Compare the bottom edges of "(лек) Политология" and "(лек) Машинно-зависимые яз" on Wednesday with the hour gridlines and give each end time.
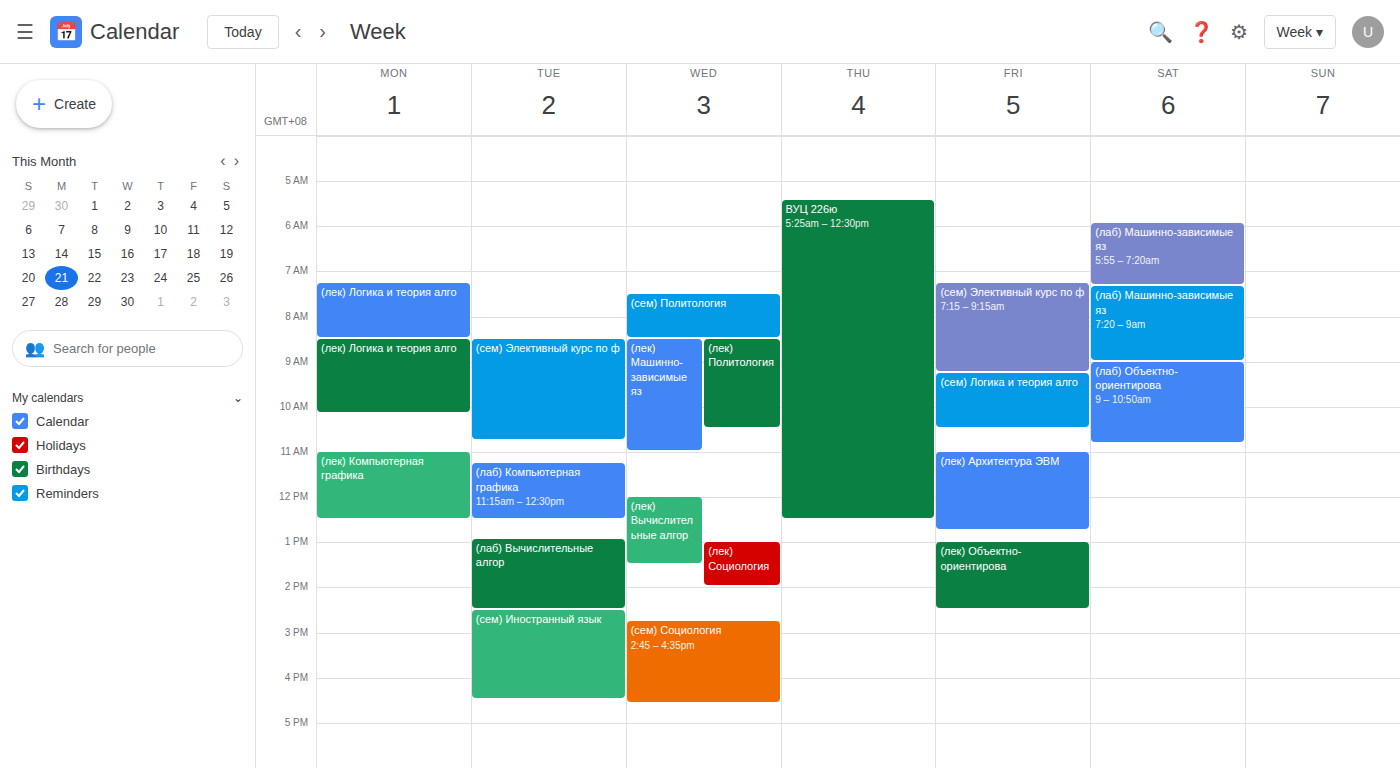
"(лек) Политология": 10:30 AM, halfway between the 10 AM and 11 AM lines. "(лек) Машинно-зависимые яз": 11:00 AM, exactly on the 11 AM line.